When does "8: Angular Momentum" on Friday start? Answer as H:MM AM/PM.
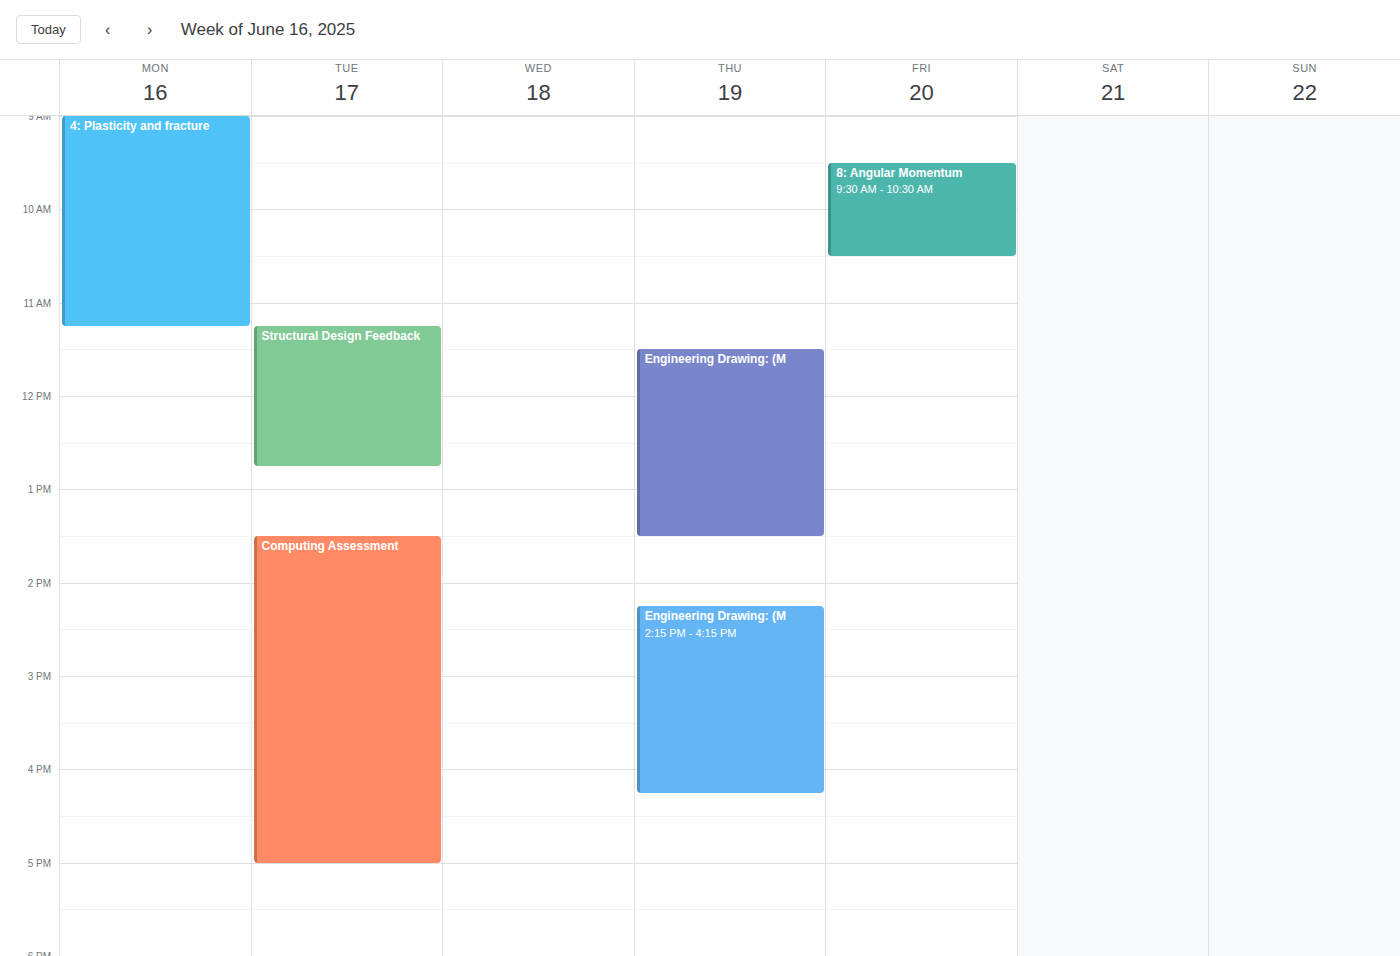
9:30 AM